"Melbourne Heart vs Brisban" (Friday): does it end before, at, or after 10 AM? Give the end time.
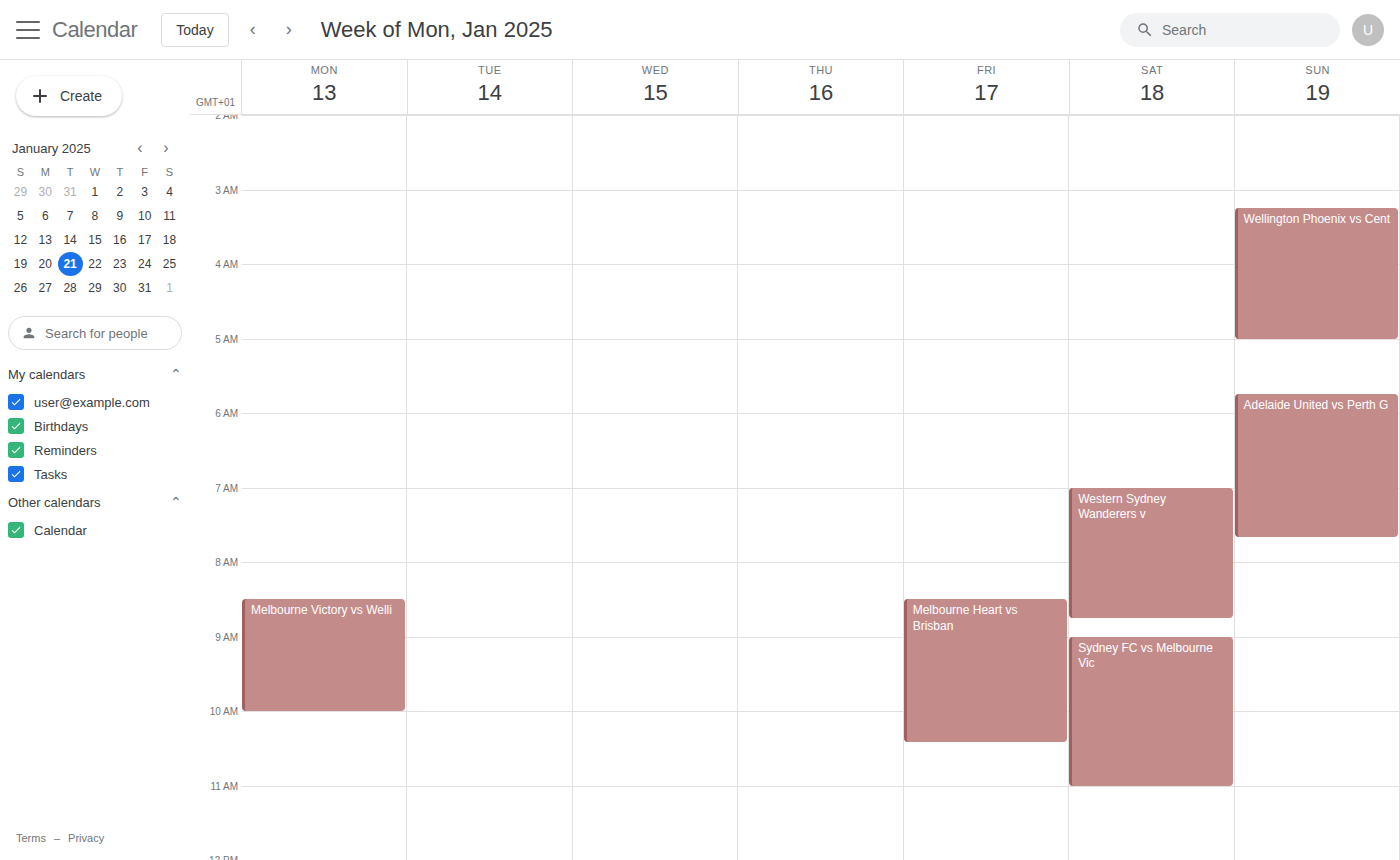
10:25 AM -- after 10 AM, 25 minutes below the 10 AM line.